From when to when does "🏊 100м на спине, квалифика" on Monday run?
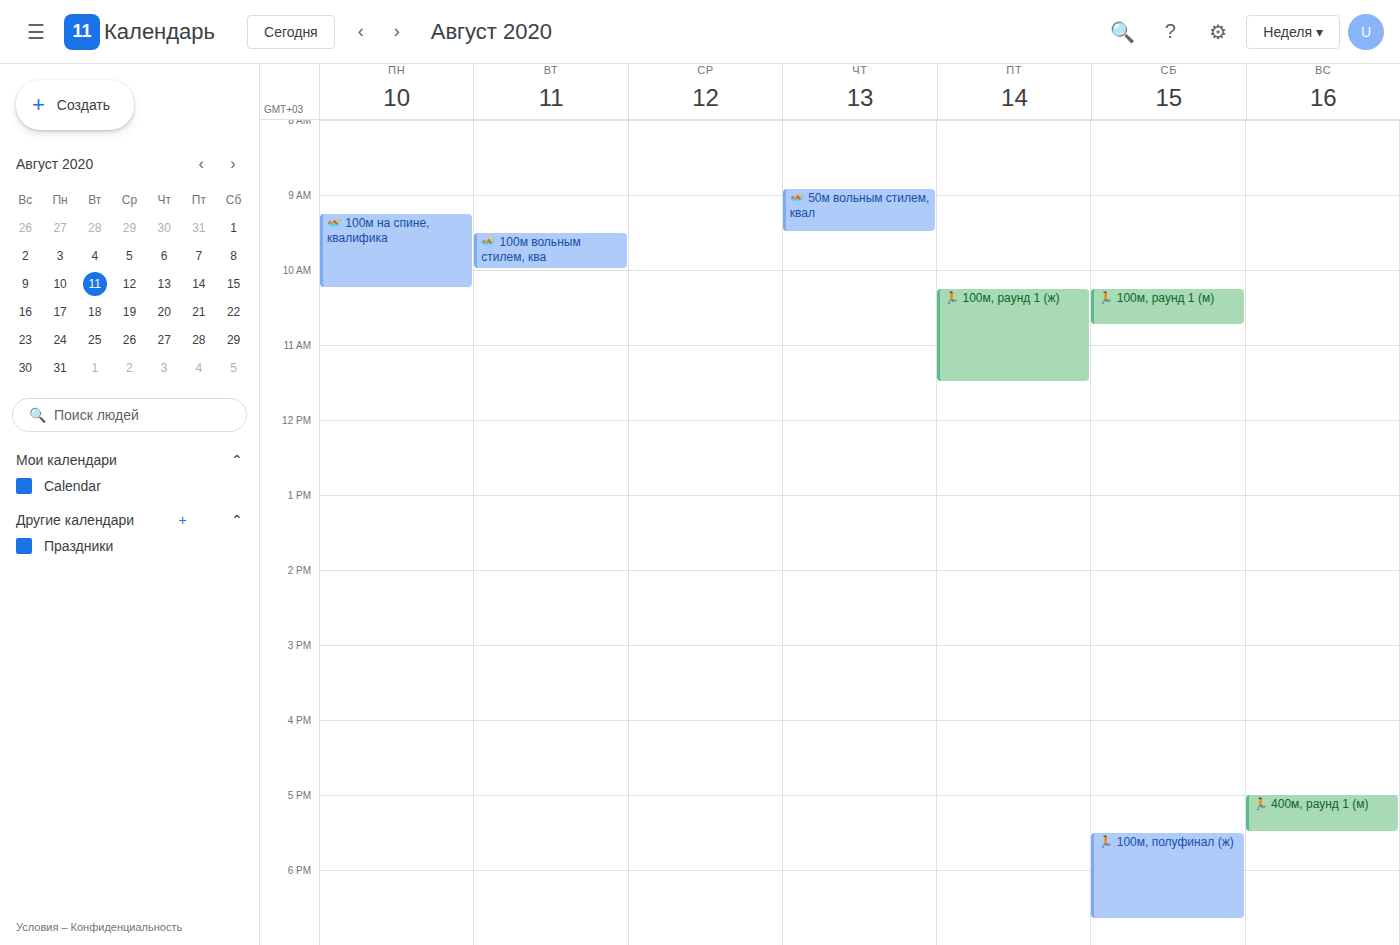
9:15 AM to 10:15 AM